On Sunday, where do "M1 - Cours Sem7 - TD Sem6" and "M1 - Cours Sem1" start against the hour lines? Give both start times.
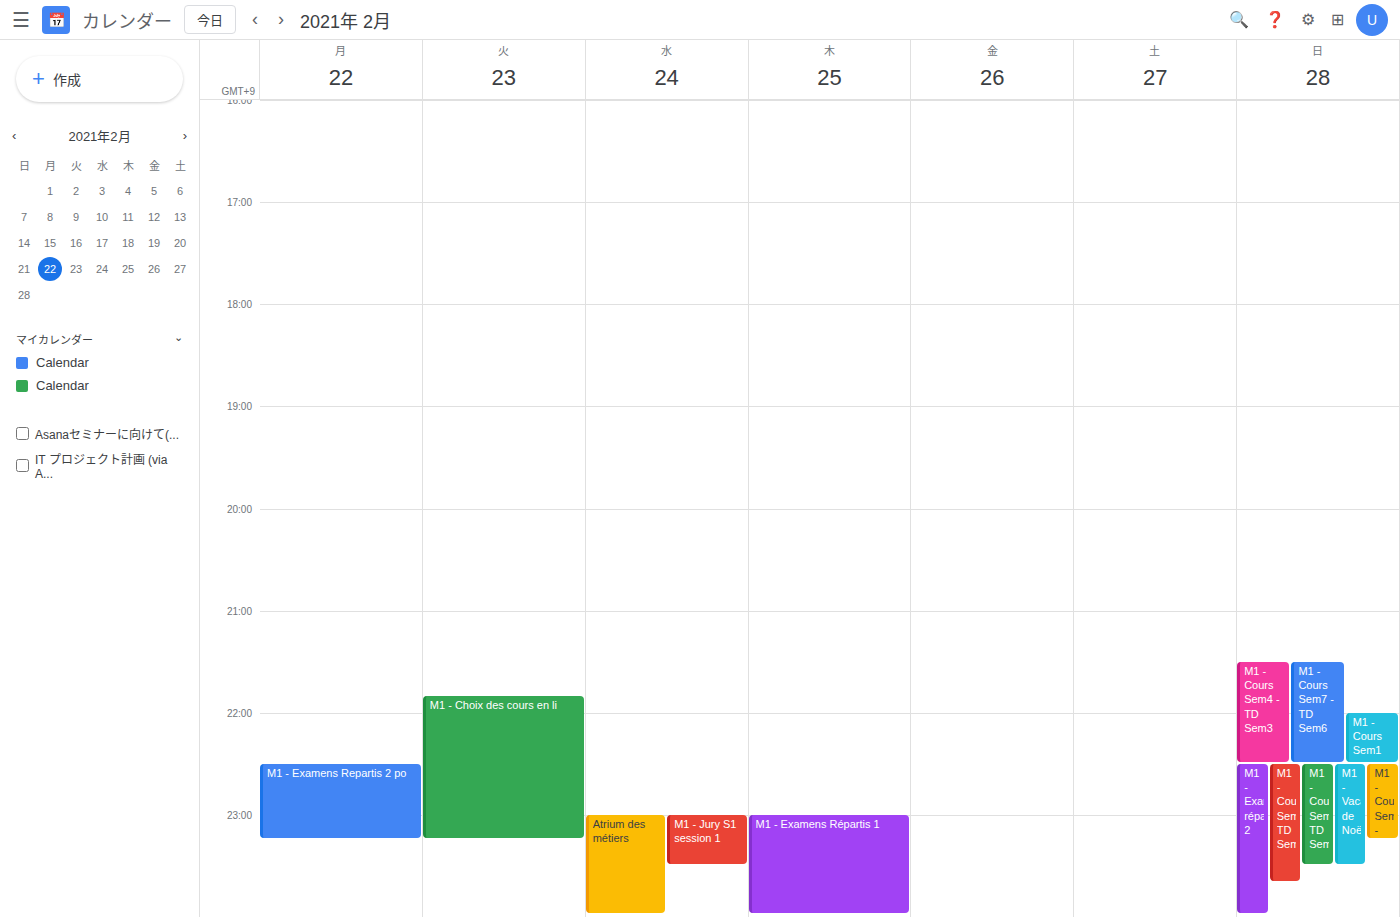
"M1 - Cours Sem7 - TD Sem6": 9:30 PM, halfway between the 9 PM and 10 PM lines. "M1 - Cours Sem1": 10:00 PM, exactly on the 10 PM line.